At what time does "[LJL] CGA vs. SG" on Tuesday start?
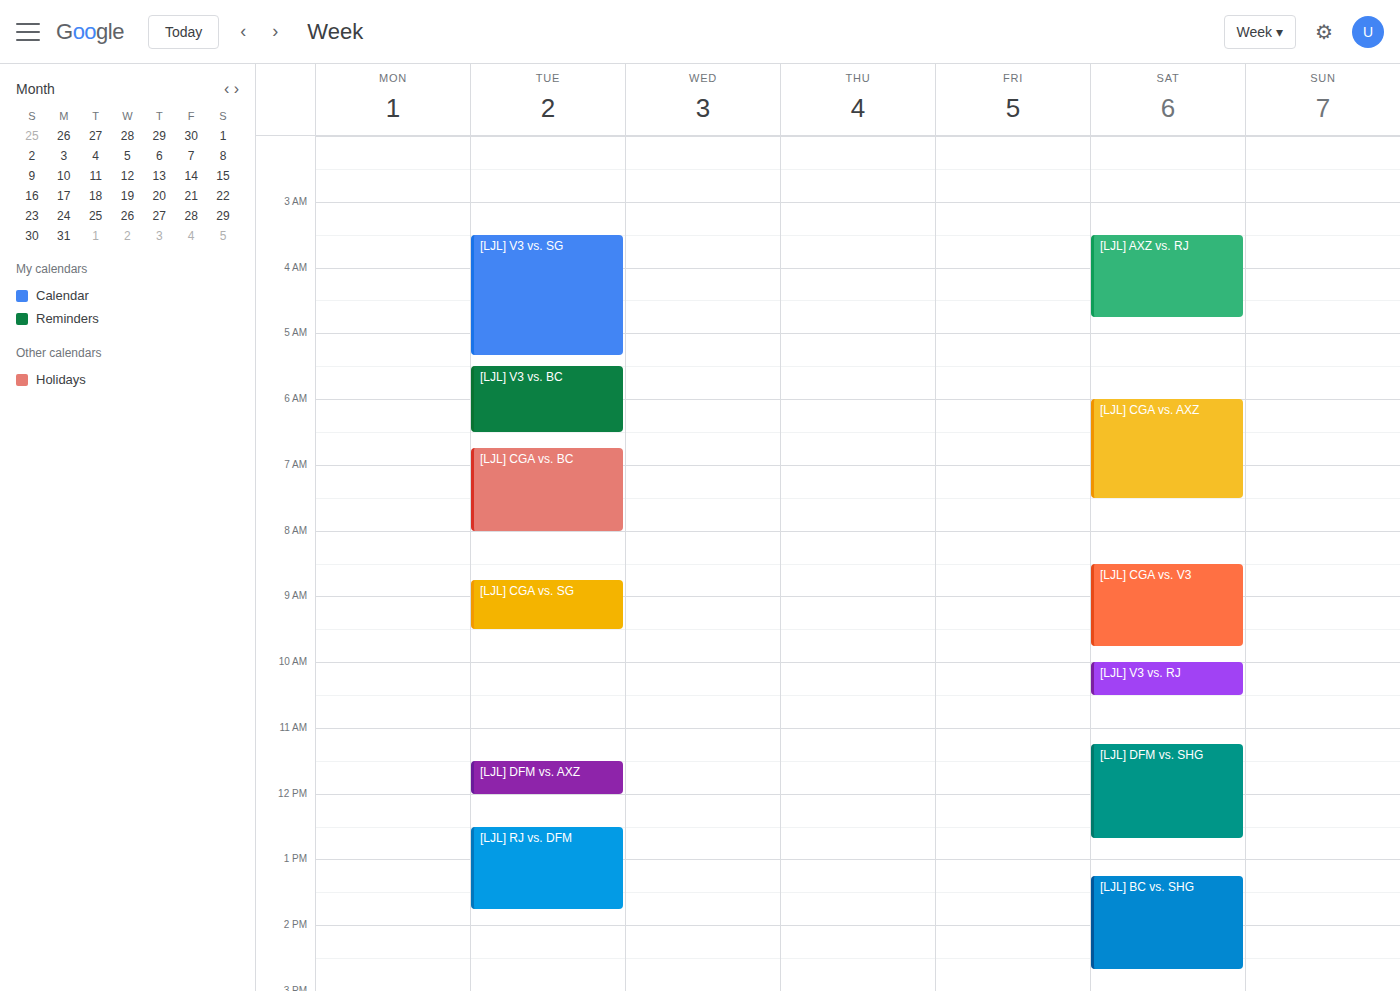
8:45 AM